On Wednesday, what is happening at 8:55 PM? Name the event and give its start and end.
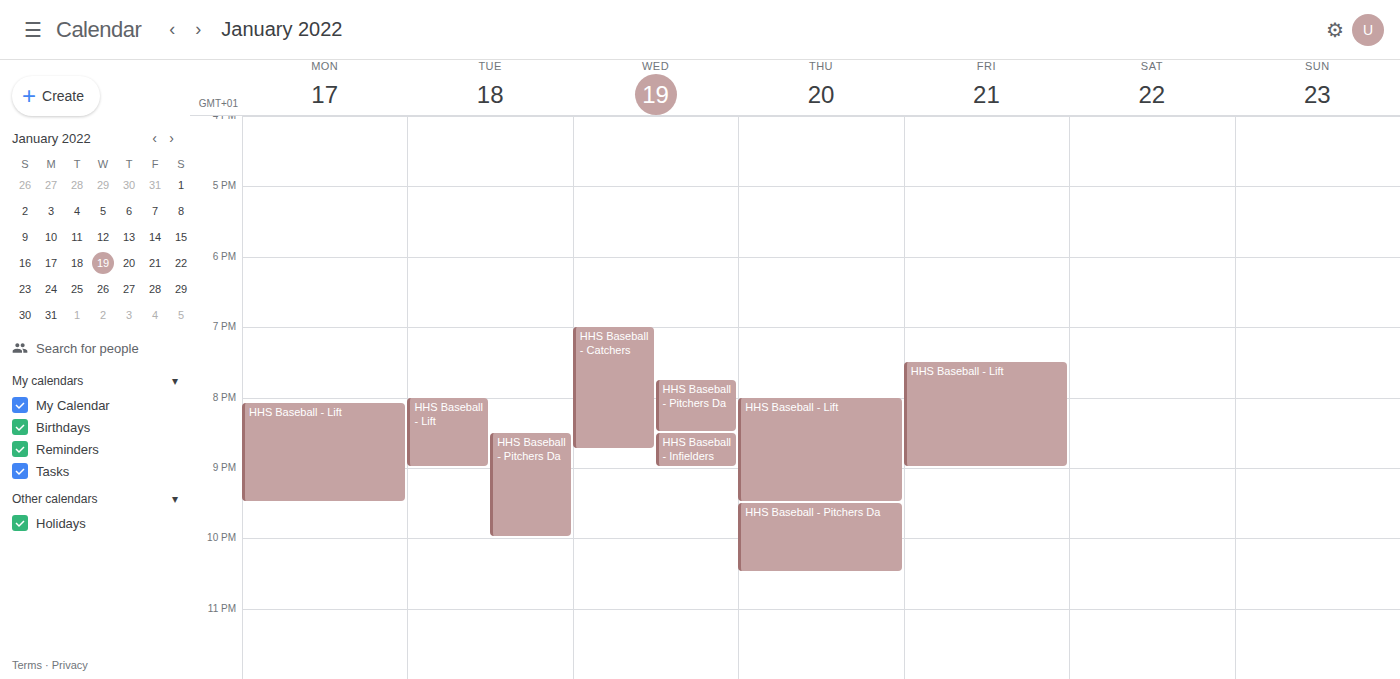
"HHS Baseball - Infielders", 8:30 PM to 9:00 PM